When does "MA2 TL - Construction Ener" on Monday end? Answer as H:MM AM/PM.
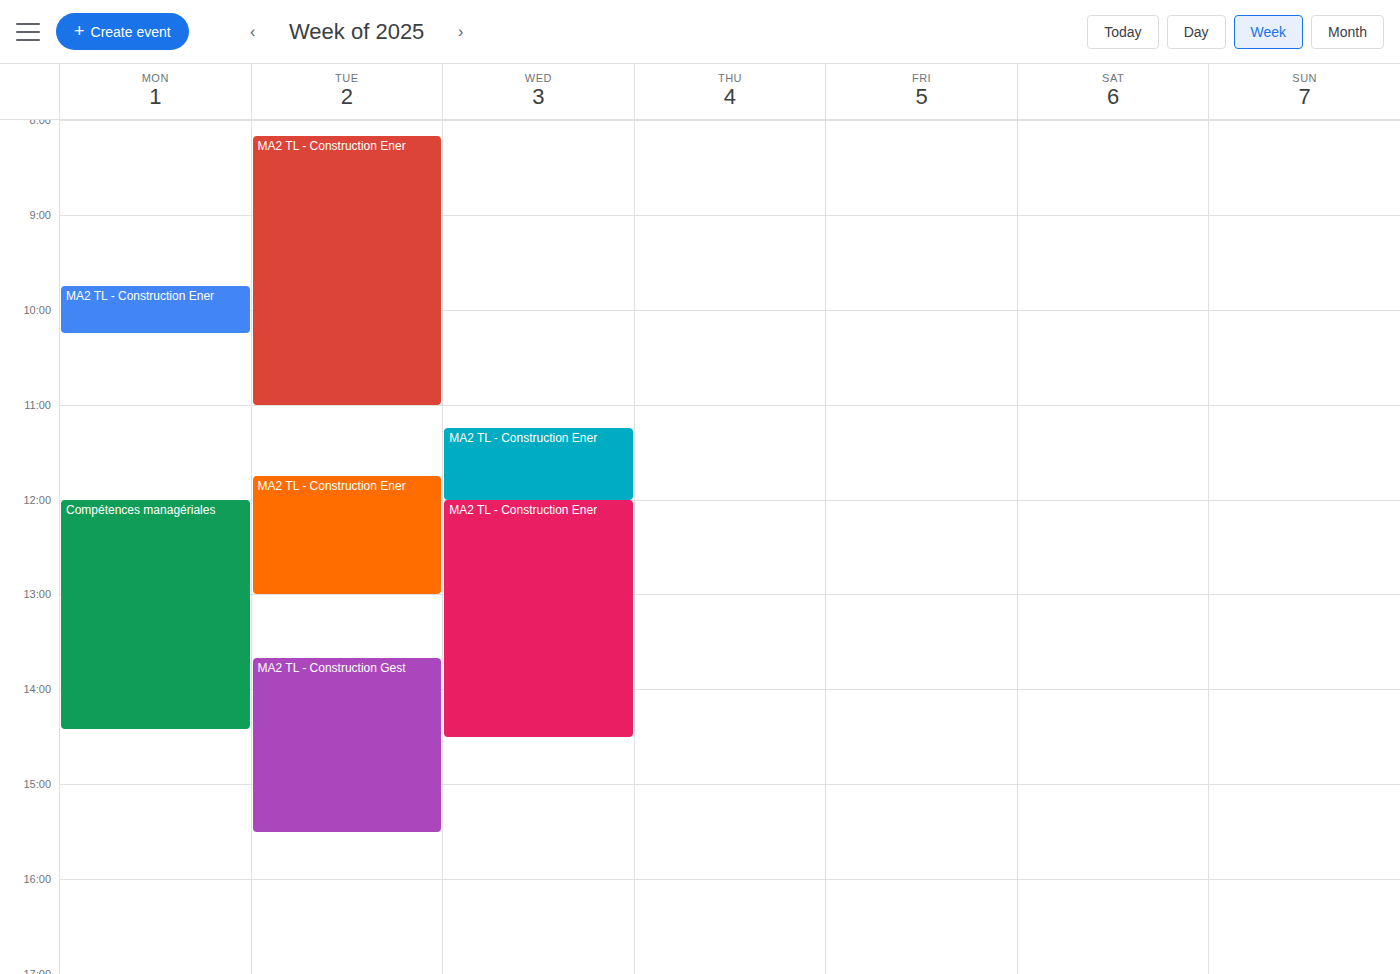
10:15 AM